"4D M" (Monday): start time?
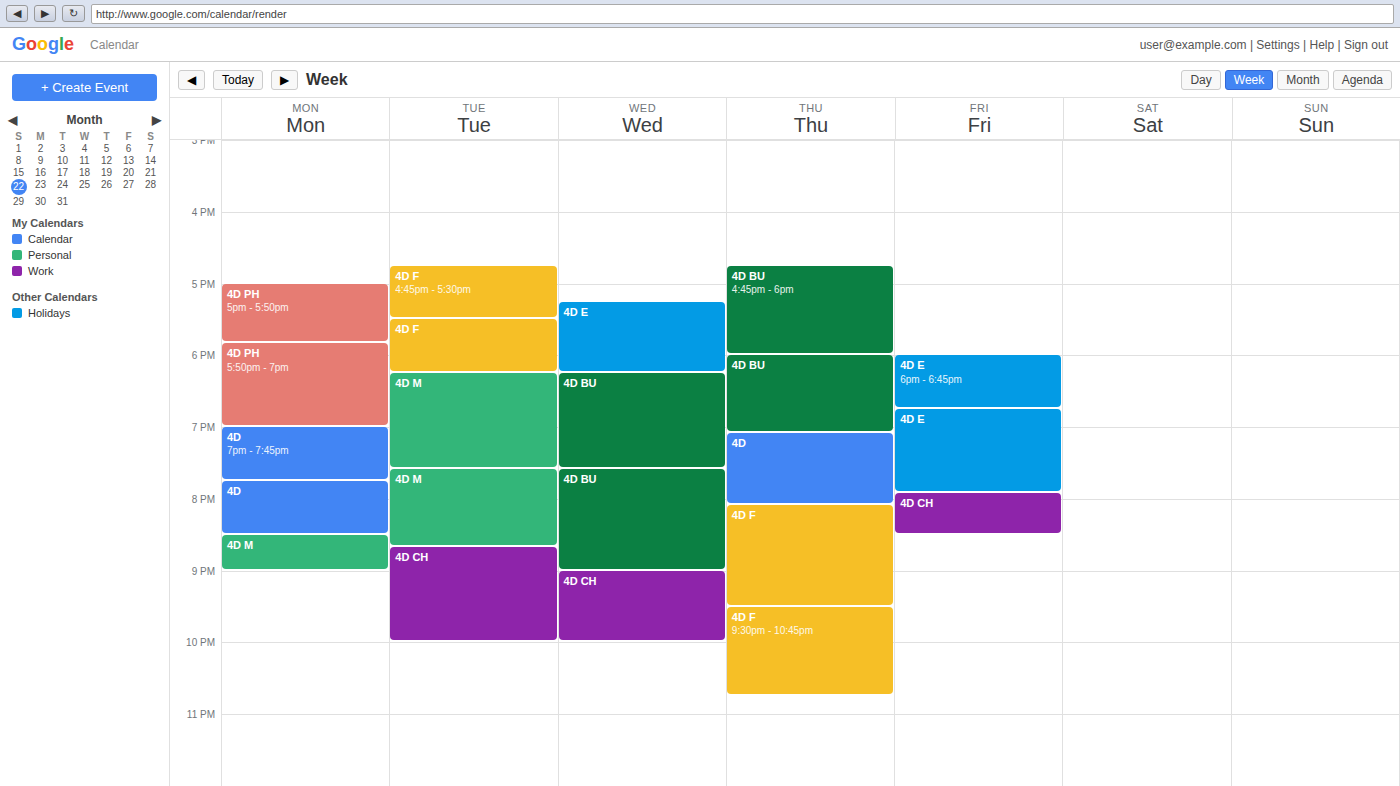
8:30 PM